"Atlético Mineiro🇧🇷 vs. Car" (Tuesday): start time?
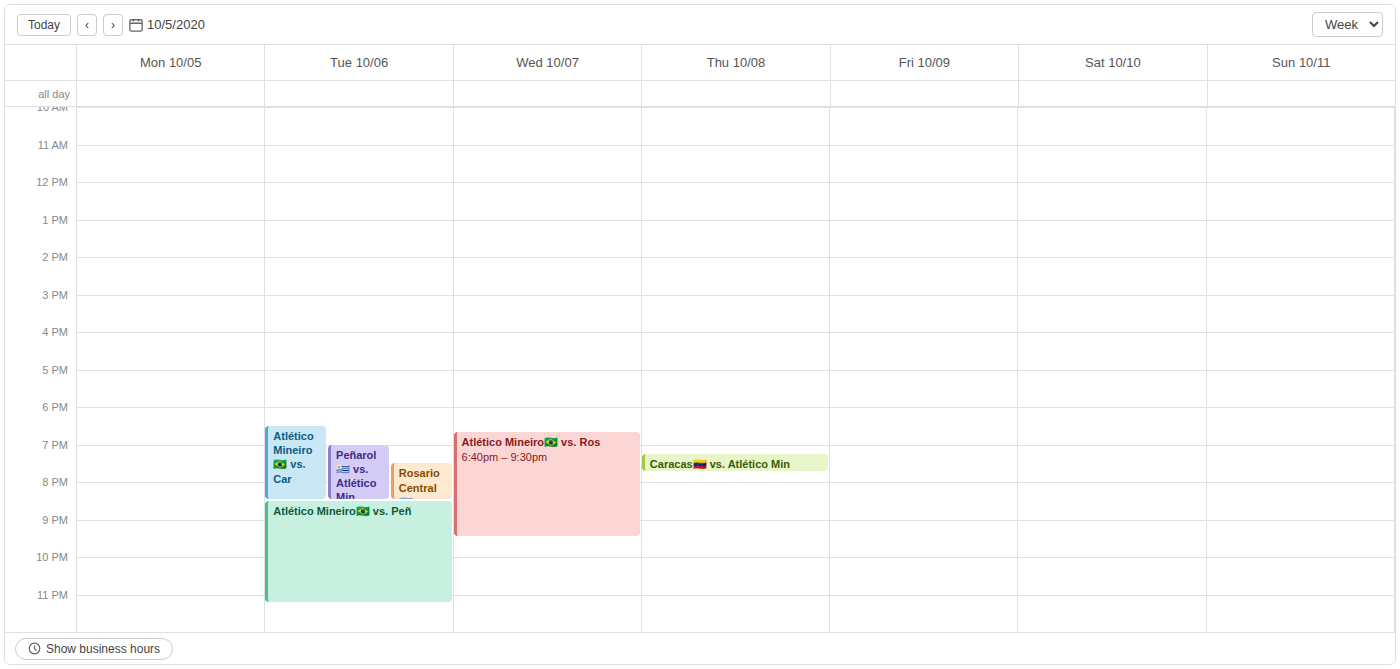
6:30 PM